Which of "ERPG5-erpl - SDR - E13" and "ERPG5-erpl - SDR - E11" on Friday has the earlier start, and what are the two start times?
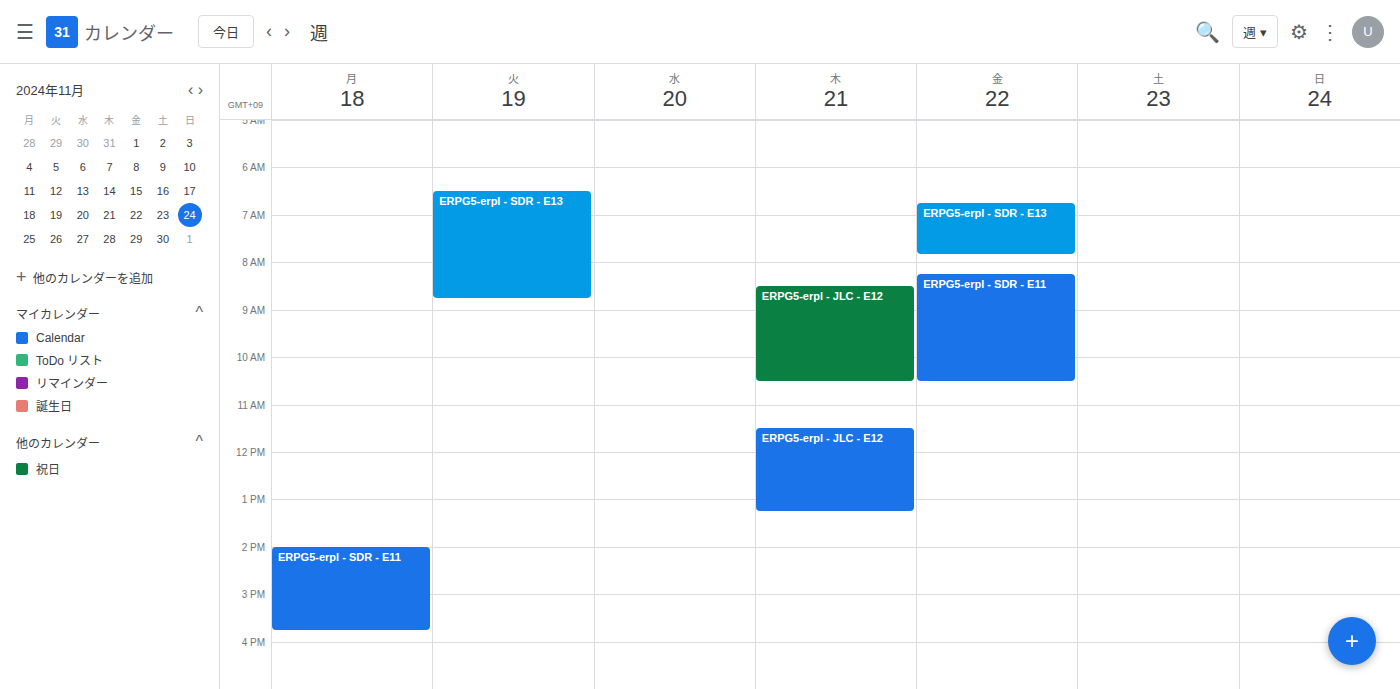
"ERPG5-erpl - SDR - E13" 6:45 AM; "ERPG5-erpl - SDR - E11" 8:15 AM.